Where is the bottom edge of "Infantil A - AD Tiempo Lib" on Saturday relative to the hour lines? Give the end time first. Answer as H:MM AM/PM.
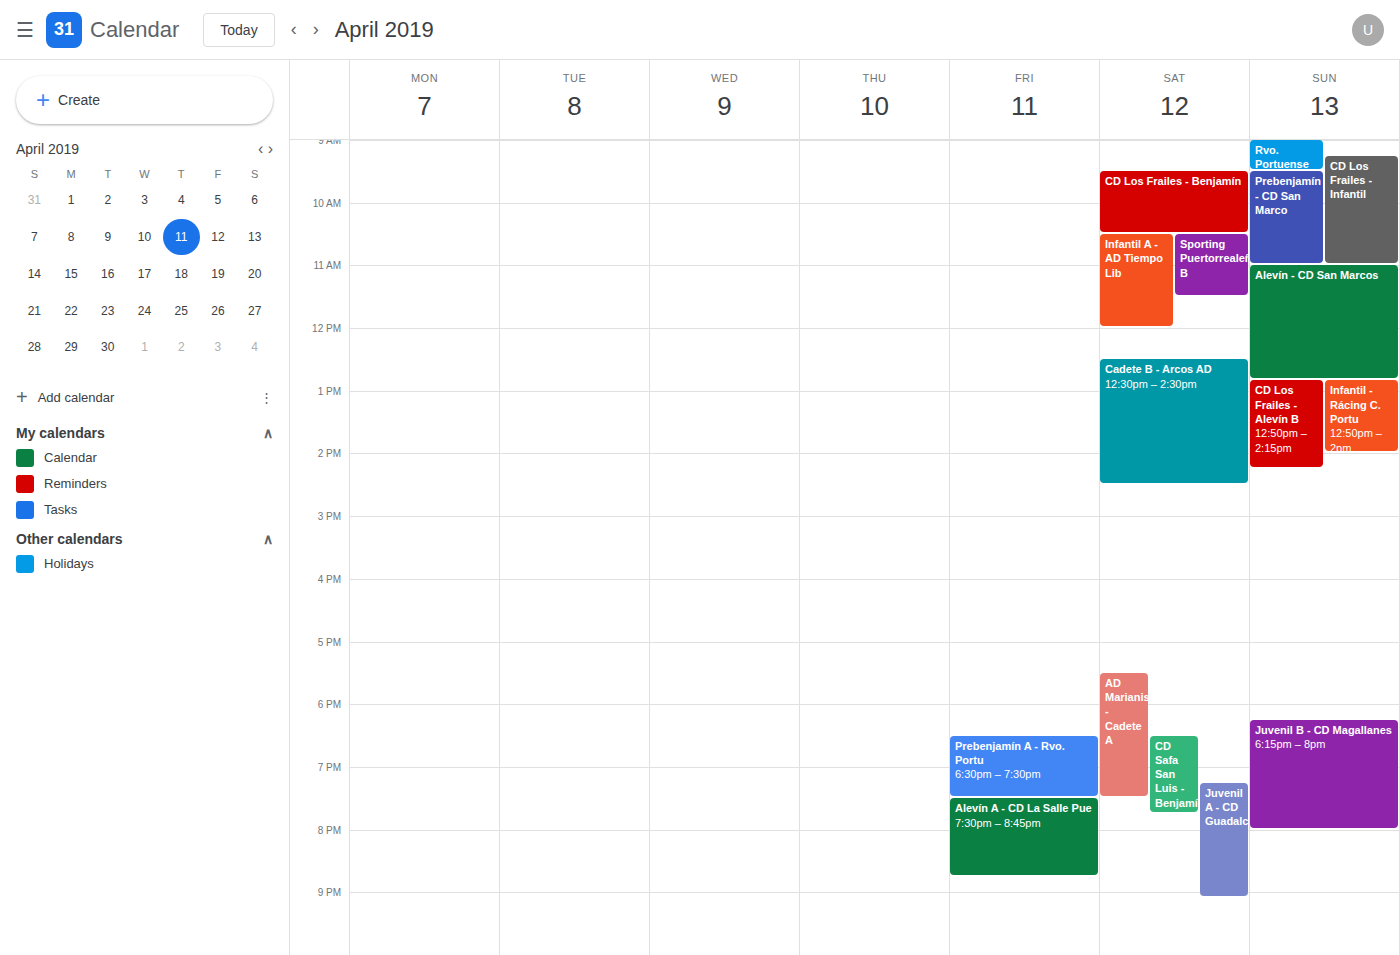
12:00 PM -- exactly on the 12 PM line.